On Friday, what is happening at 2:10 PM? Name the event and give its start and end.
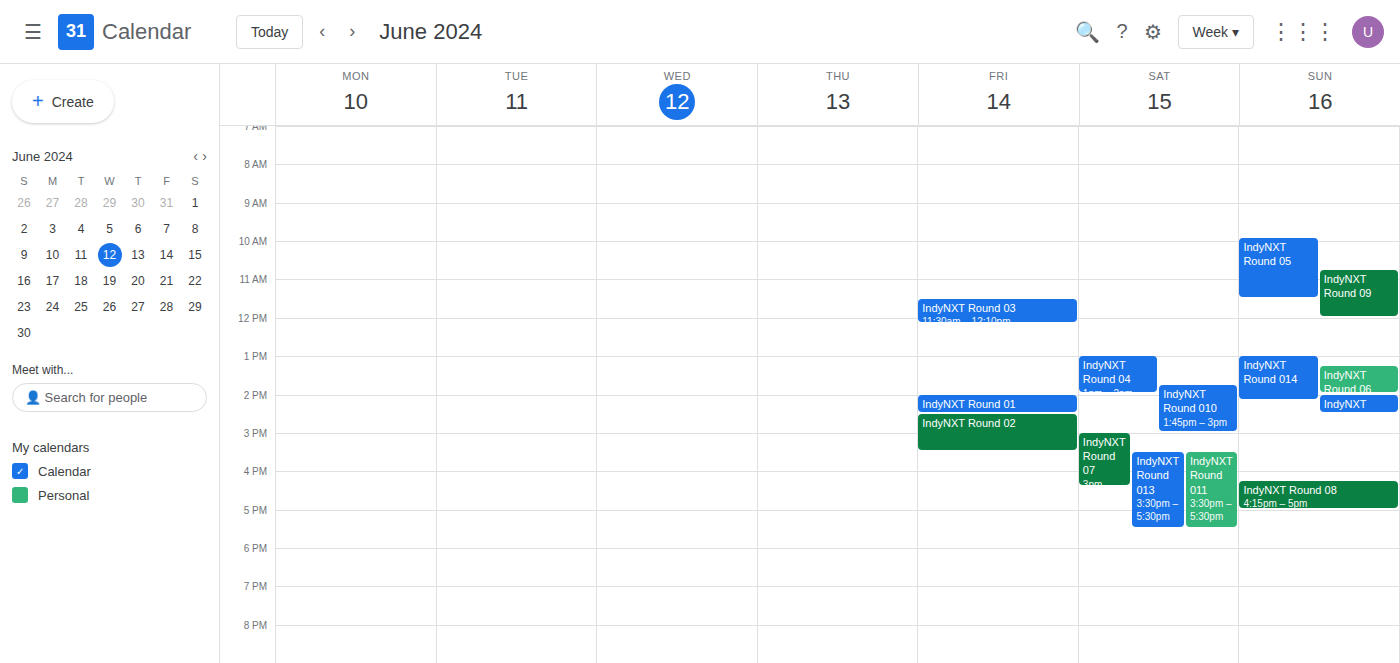
"IndyNXT Round 01", 2:00 PM to 2:30 PM